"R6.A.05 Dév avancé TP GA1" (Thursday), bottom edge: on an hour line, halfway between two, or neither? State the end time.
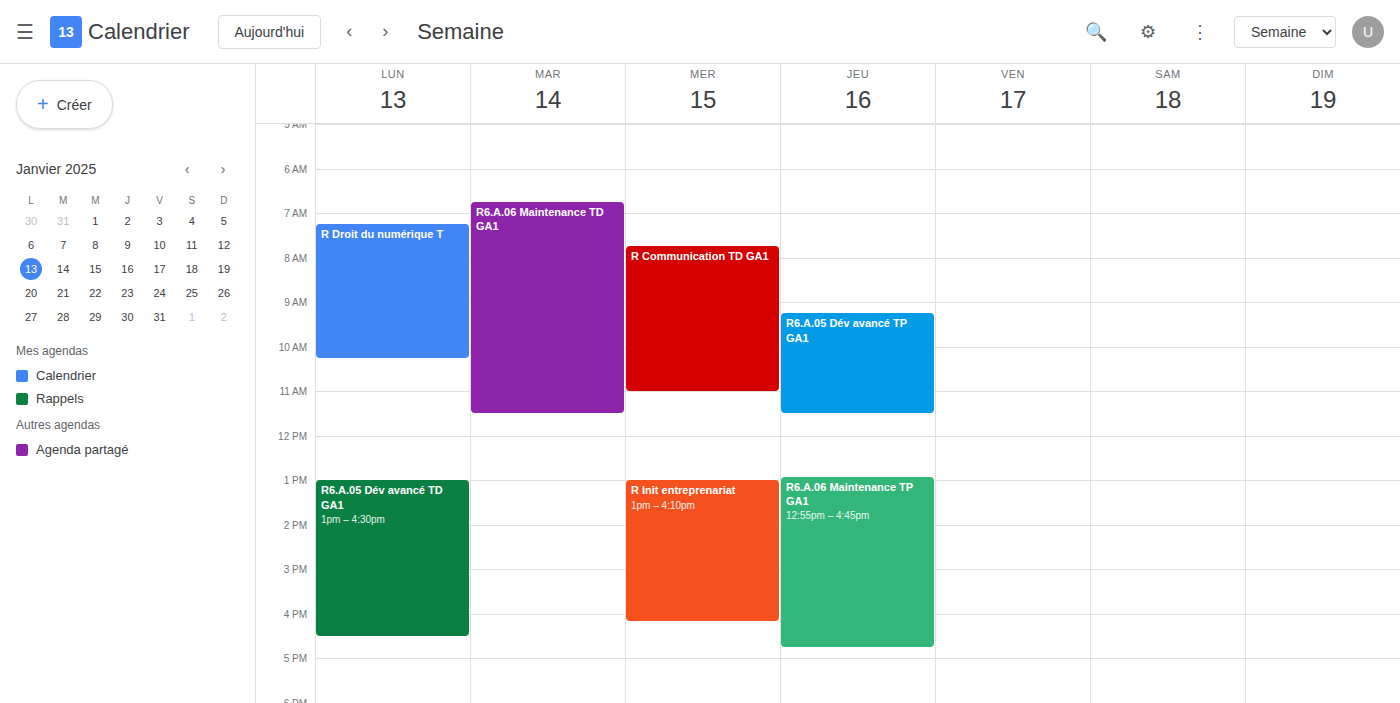
11:30 AM -- halfway between the 11 AM and 12 PM lines.